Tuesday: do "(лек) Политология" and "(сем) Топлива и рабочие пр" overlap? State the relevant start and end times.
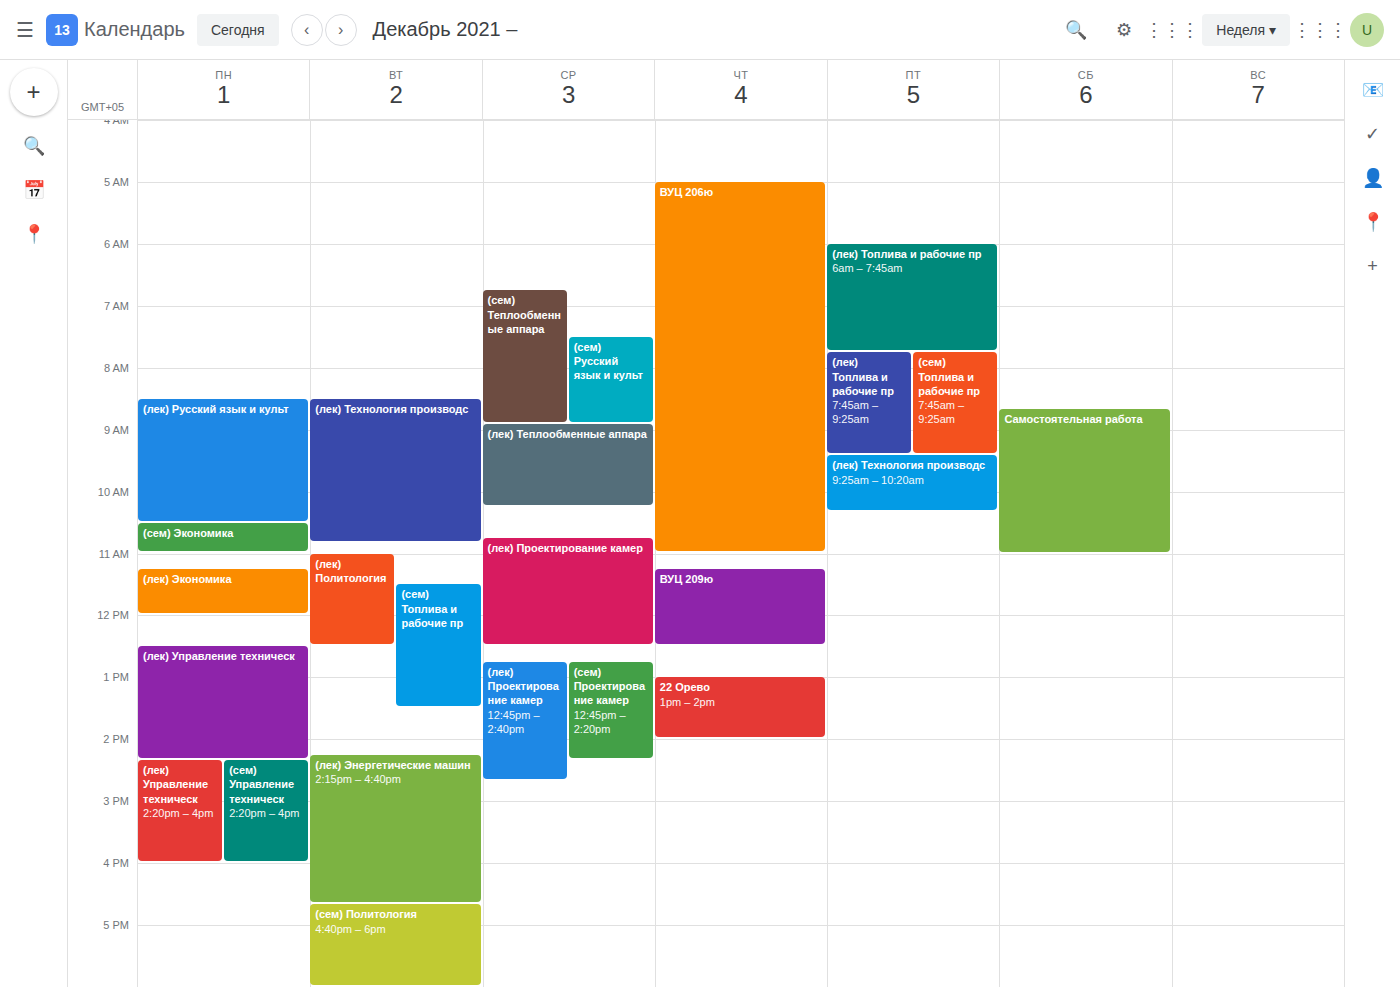
"(сем) Топлива и рабочие пр" starts at 11:30, before "(лек) Политология" ends at 12:30 -- they overlap.